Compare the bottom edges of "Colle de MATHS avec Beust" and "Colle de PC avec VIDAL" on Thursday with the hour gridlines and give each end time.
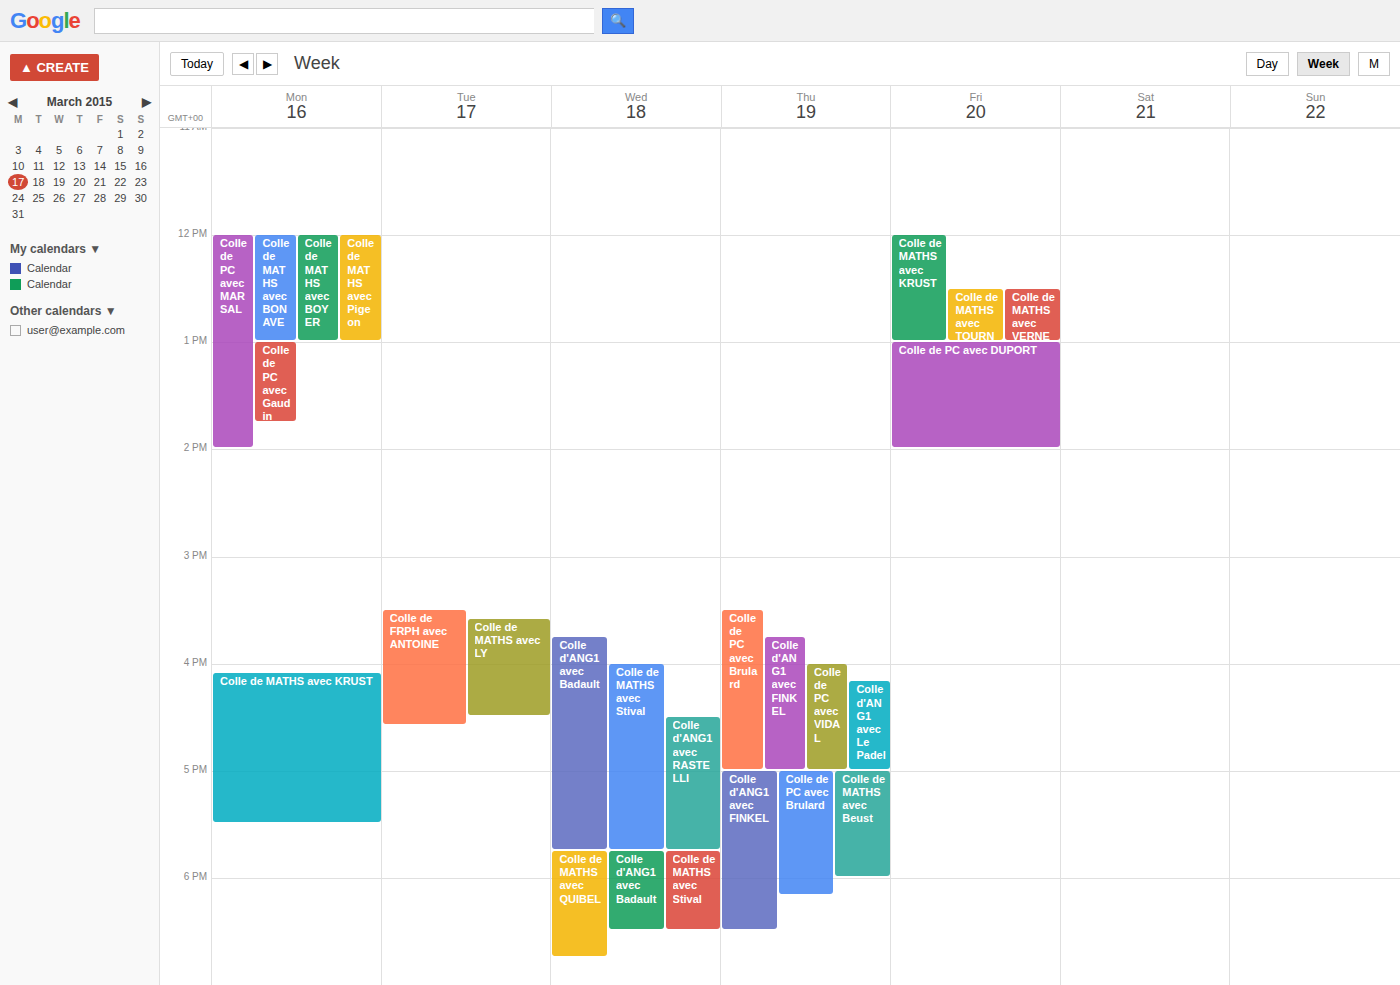
"Colle de MATHS avec Beust": 6:00 PM, exactly on the 6 PM line. "Colle de PC avec VIDAL": 5:00 PM, exactly on the 5 PM line.